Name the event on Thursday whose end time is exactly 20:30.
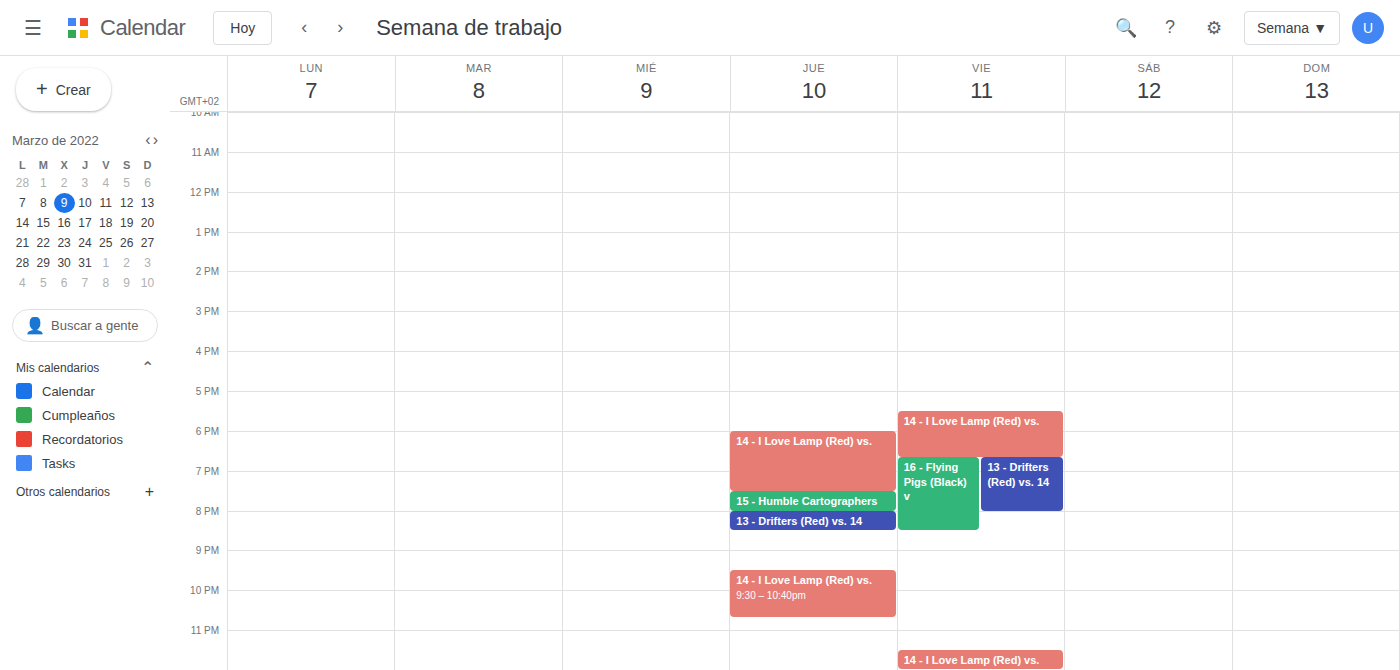
"13 - Drifters (Red) vs. 14"